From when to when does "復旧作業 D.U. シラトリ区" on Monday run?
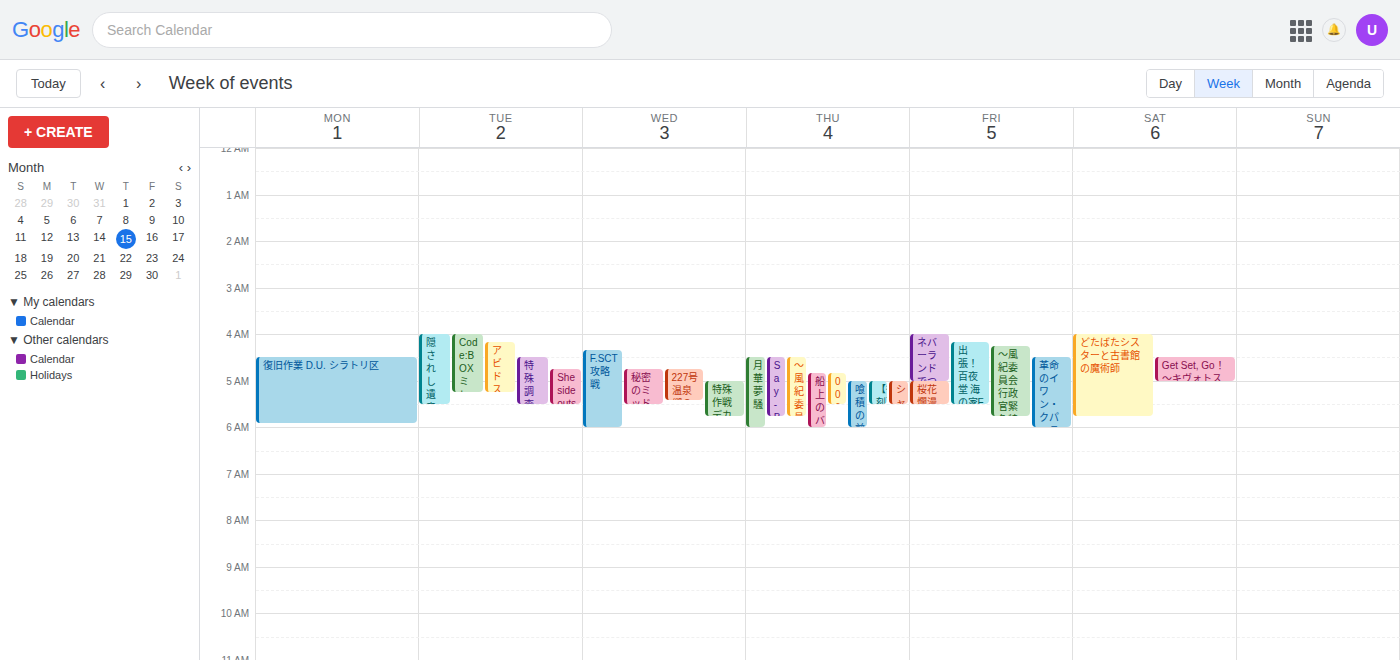
4:30 AM to 5:55 AM